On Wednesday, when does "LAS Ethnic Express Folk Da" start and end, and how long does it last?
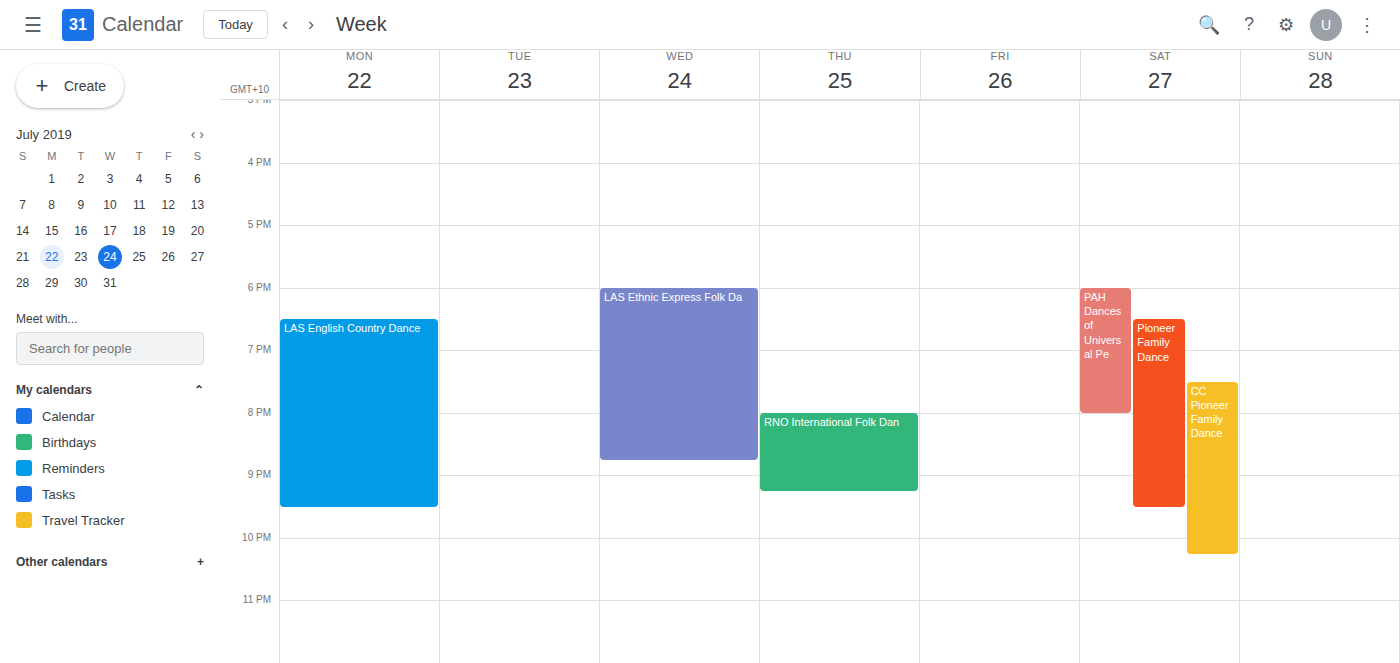
6:00 PM to 8:45 PM, 2 hours 45 minutes